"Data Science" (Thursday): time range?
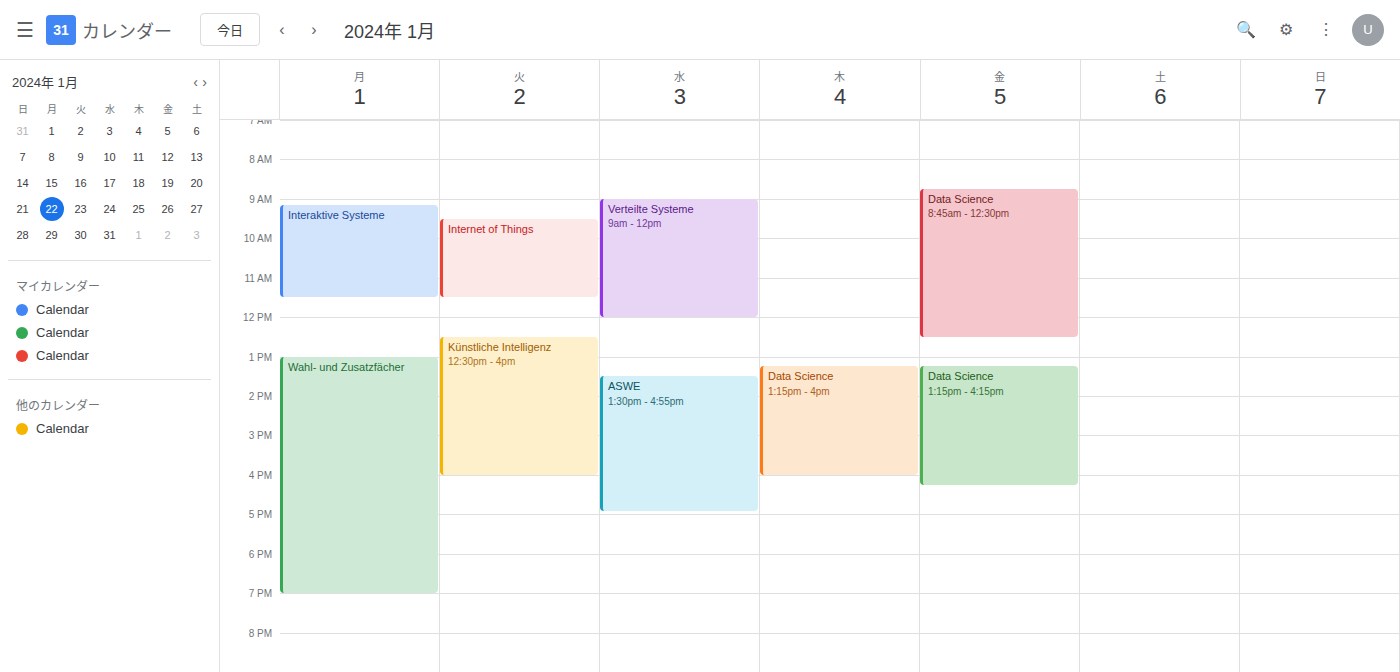
1:15 PM to 4:00 PM